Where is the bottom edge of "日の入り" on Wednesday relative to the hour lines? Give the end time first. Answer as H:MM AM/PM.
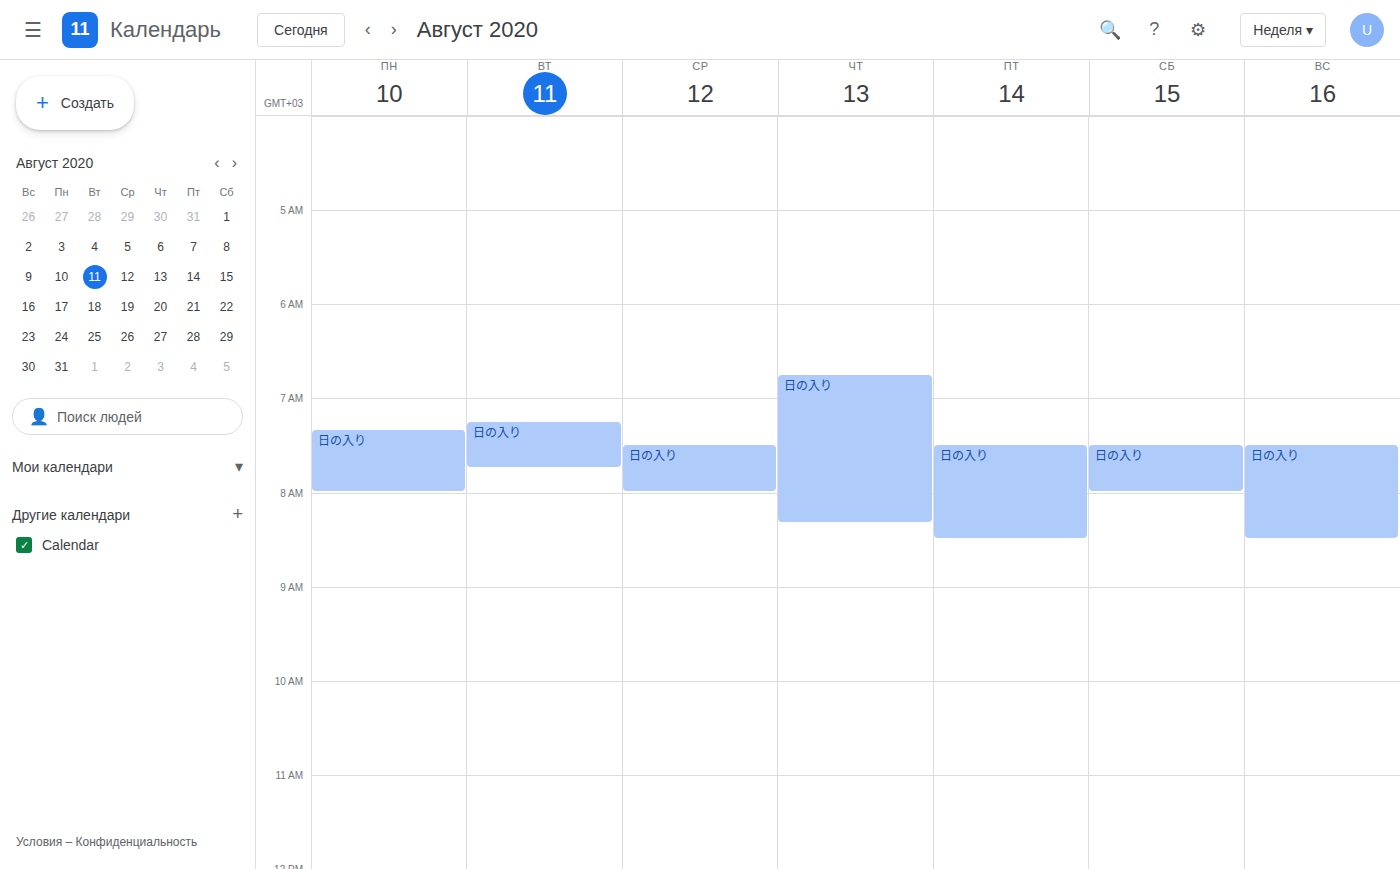
8:00 AM -- exactly on the 8 AM line.